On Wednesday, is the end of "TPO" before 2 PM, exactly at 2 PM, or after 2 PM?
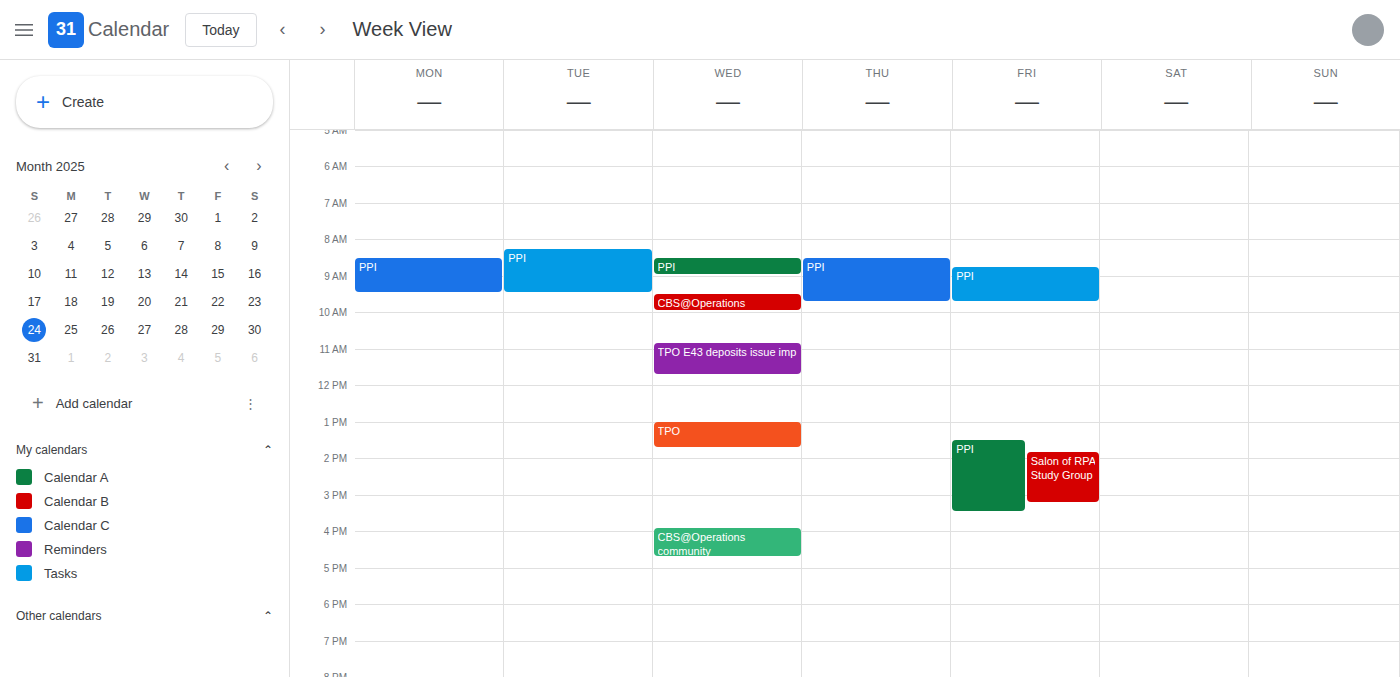
1:45 PM -- before 2 PM, 15 minutes above the 2 PM line.